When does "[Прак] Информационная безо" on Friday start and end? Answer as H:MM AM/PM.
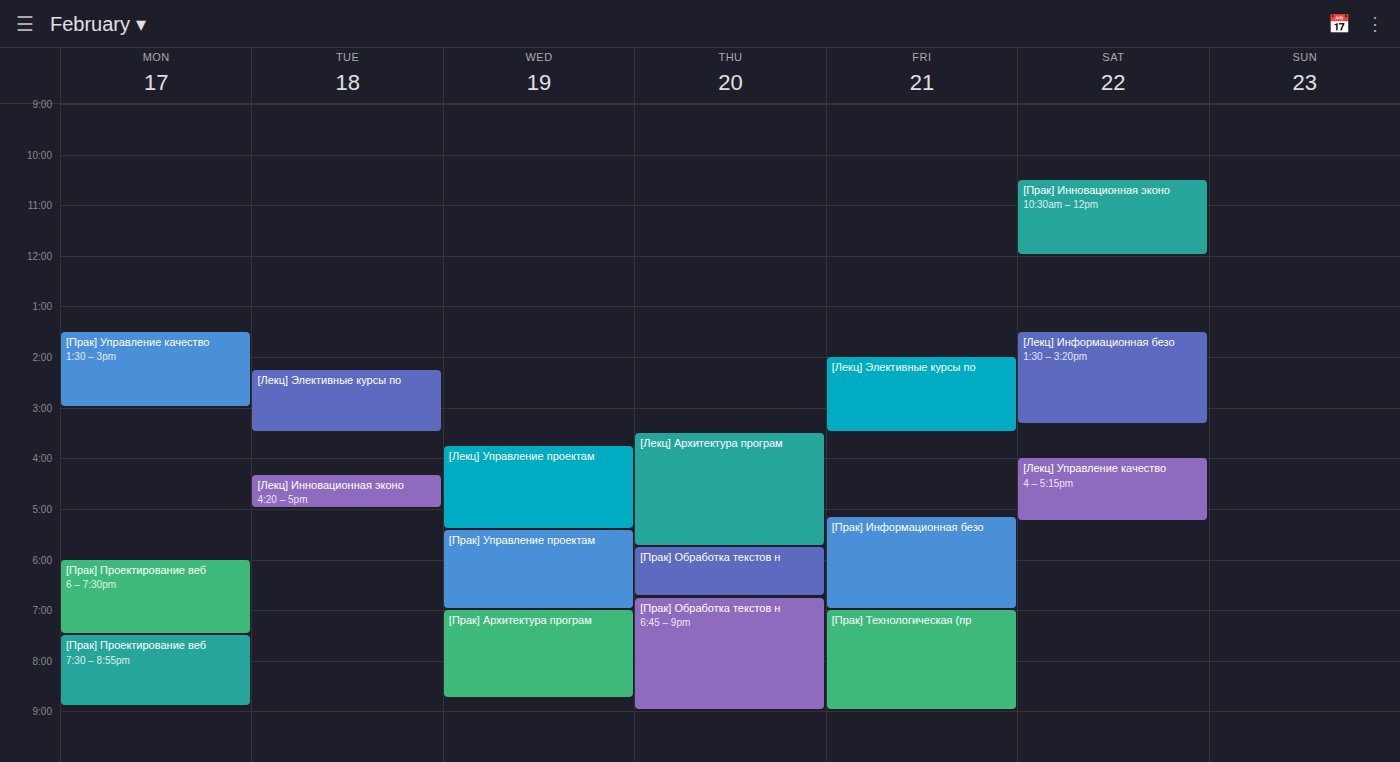
5:10 PM to 7:00 PM